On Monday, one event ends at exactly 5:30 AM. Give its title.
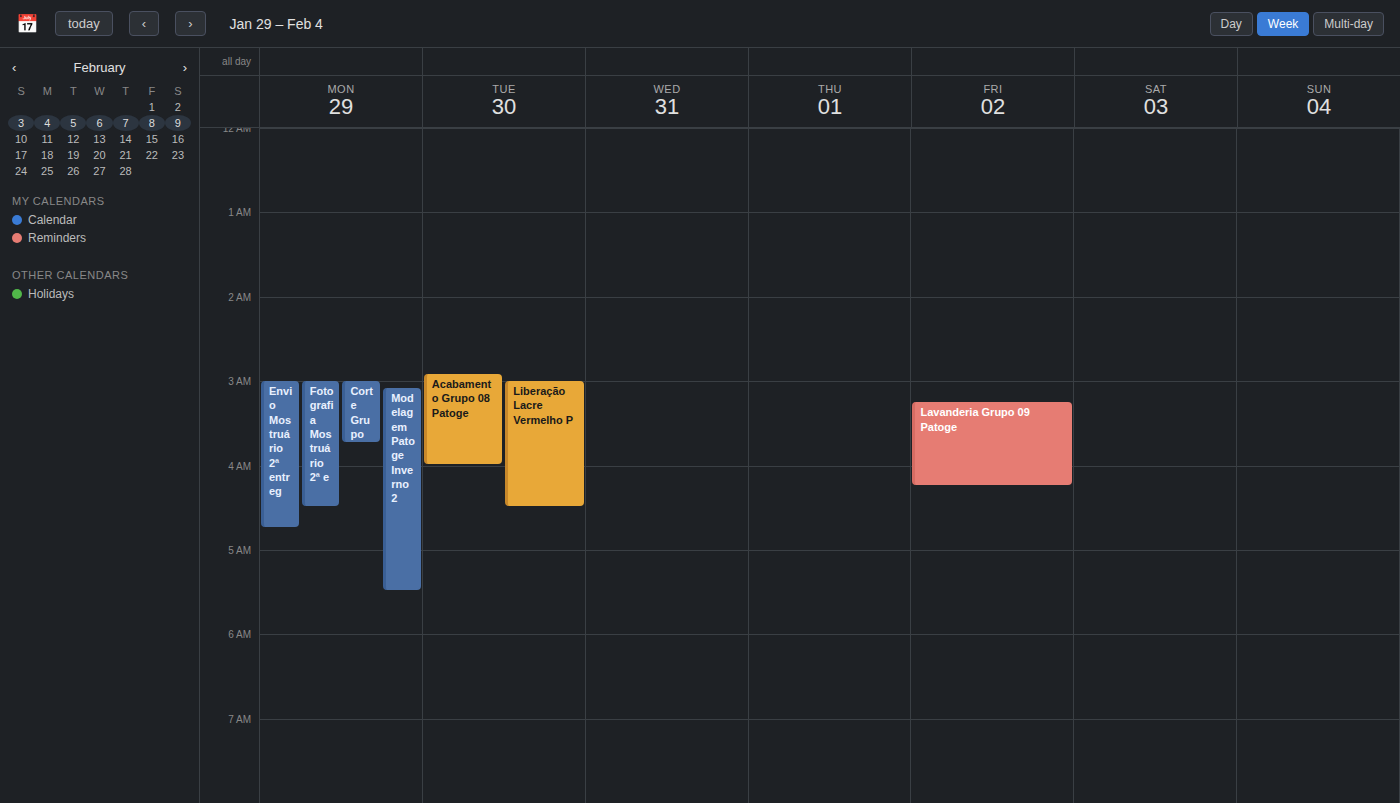
"Modelagem Patoge Inverno 2"